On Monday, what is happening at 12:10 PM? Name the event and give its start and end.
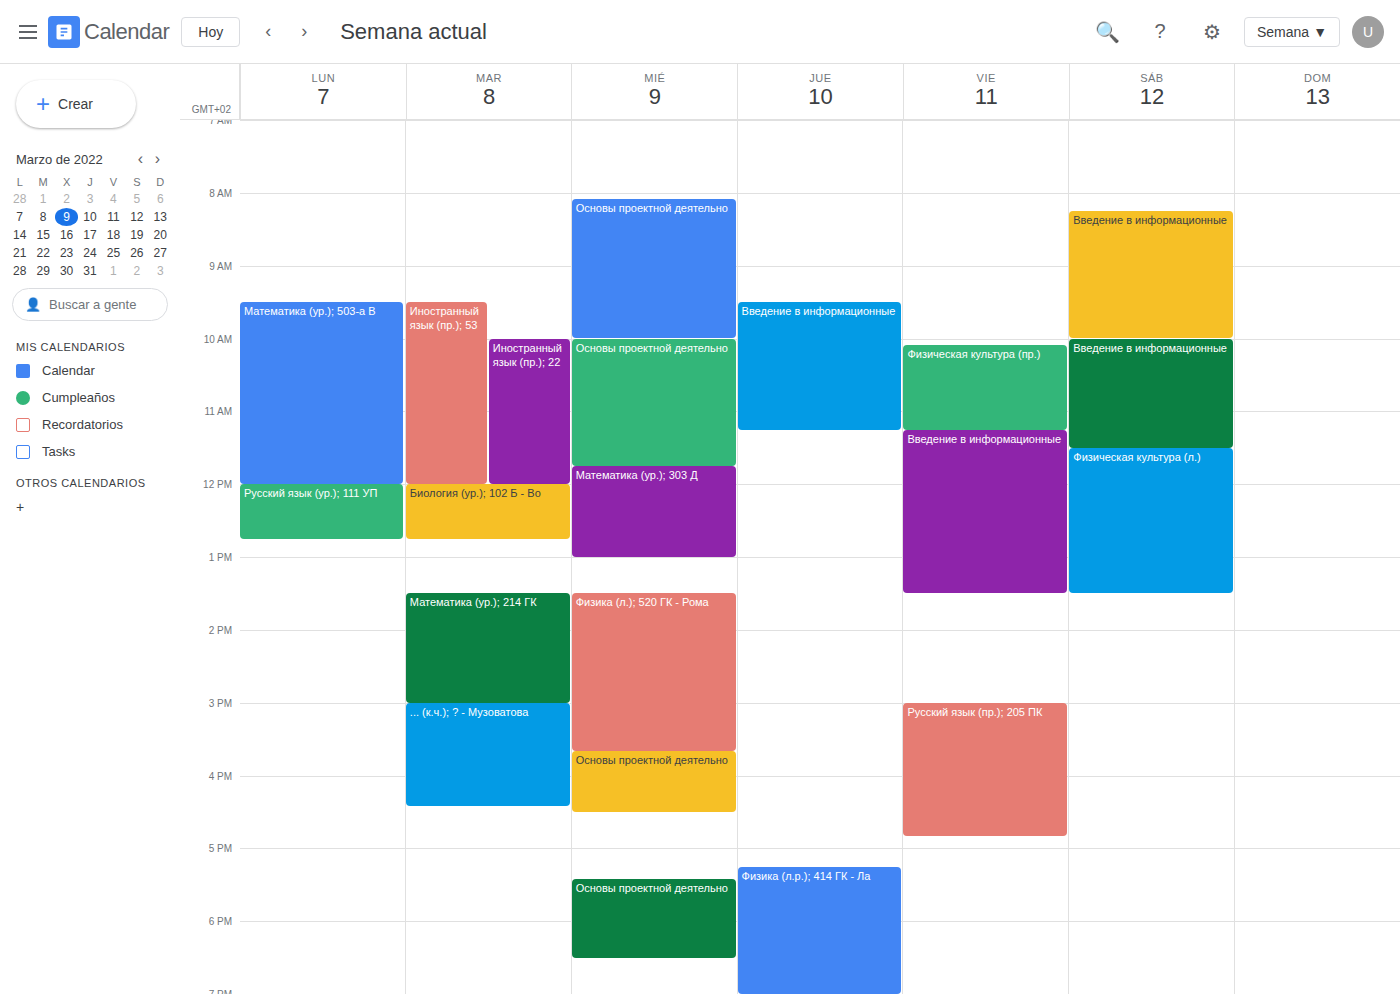
"Русский язык (ур.); 111 УП", 12:00 PM to 12:45 PM